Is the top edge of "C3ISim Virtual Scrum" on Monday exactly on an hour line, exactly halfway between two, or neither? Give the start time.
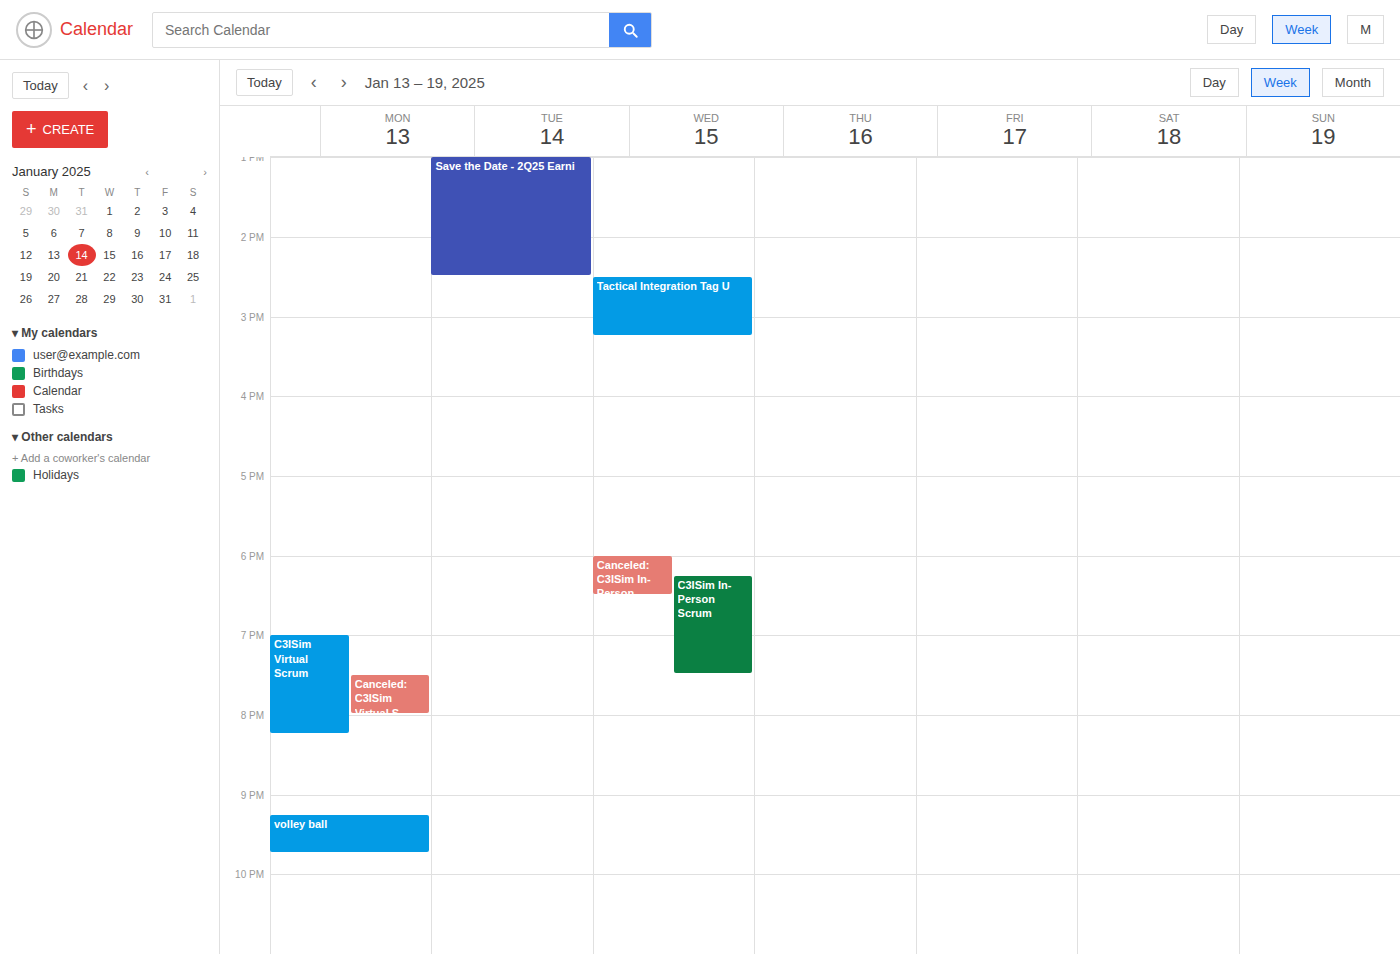
7:00 PM -- exactly on the 7 PM line.